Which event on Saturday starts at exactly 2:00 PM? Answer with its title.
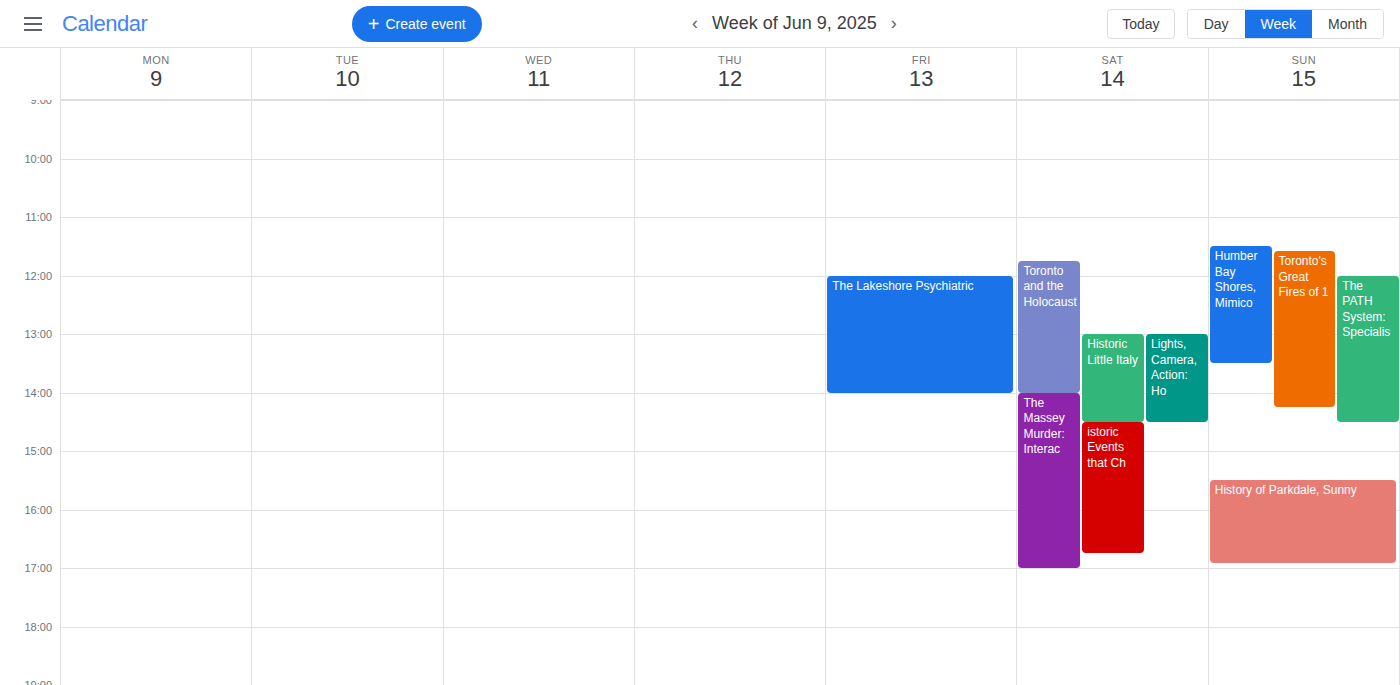
"The Massey Murder: Interac"